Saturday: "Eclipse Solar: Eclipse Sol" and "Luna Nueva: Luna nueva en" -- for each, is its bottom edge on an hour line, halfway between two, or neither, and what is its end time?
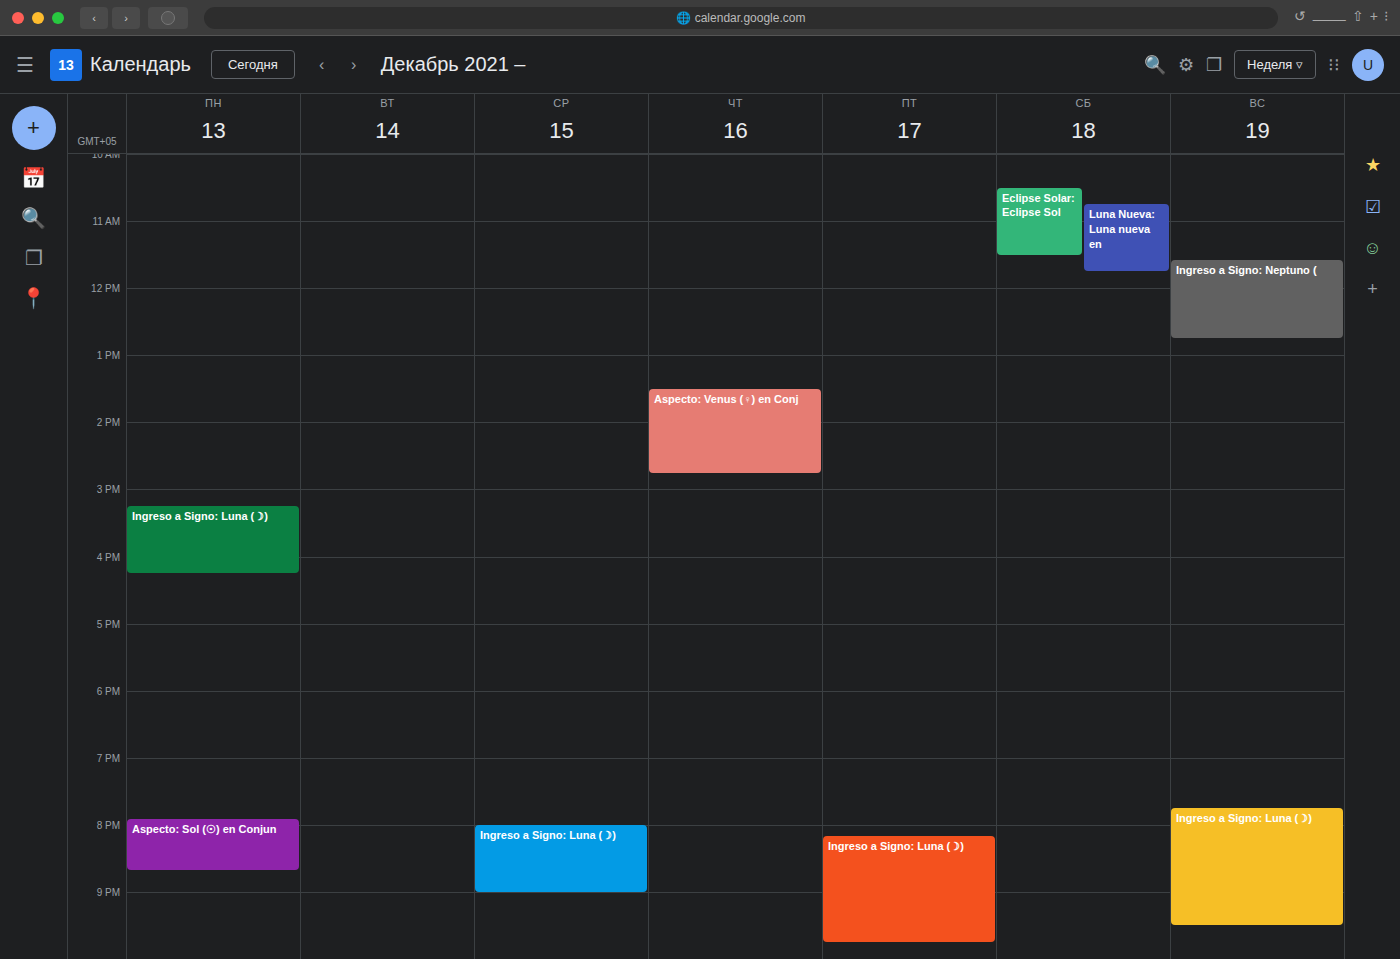
"Eclipse Solar: Eclipse Sol": 11:30 AM, halfway between the 11 AM and 12 PM lines. "Luna Nueva: Luna nueva en": 11:45 AM, neither: three quarters of the way from the 11 AM line to the 12 PM line.